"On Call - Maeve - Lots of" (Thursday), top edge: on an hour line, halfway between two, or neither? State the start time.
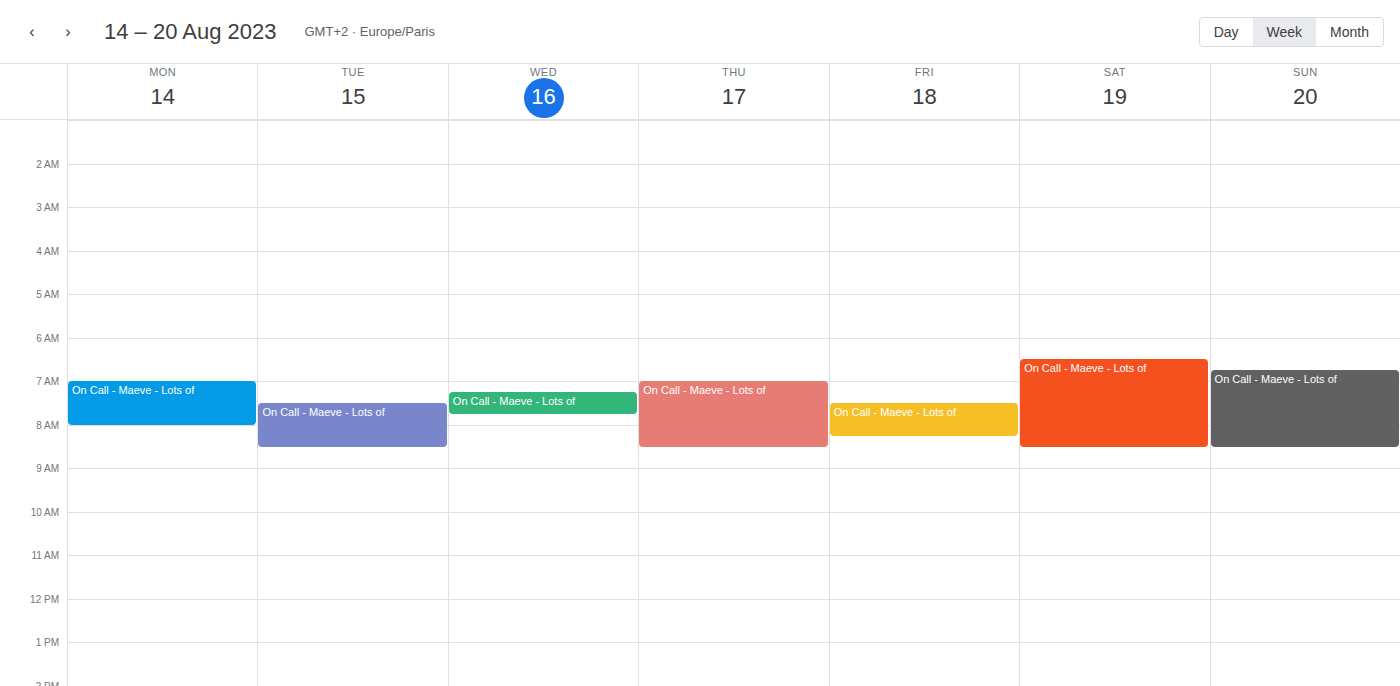
7:00 AM -- exactly on the 7 AM line.